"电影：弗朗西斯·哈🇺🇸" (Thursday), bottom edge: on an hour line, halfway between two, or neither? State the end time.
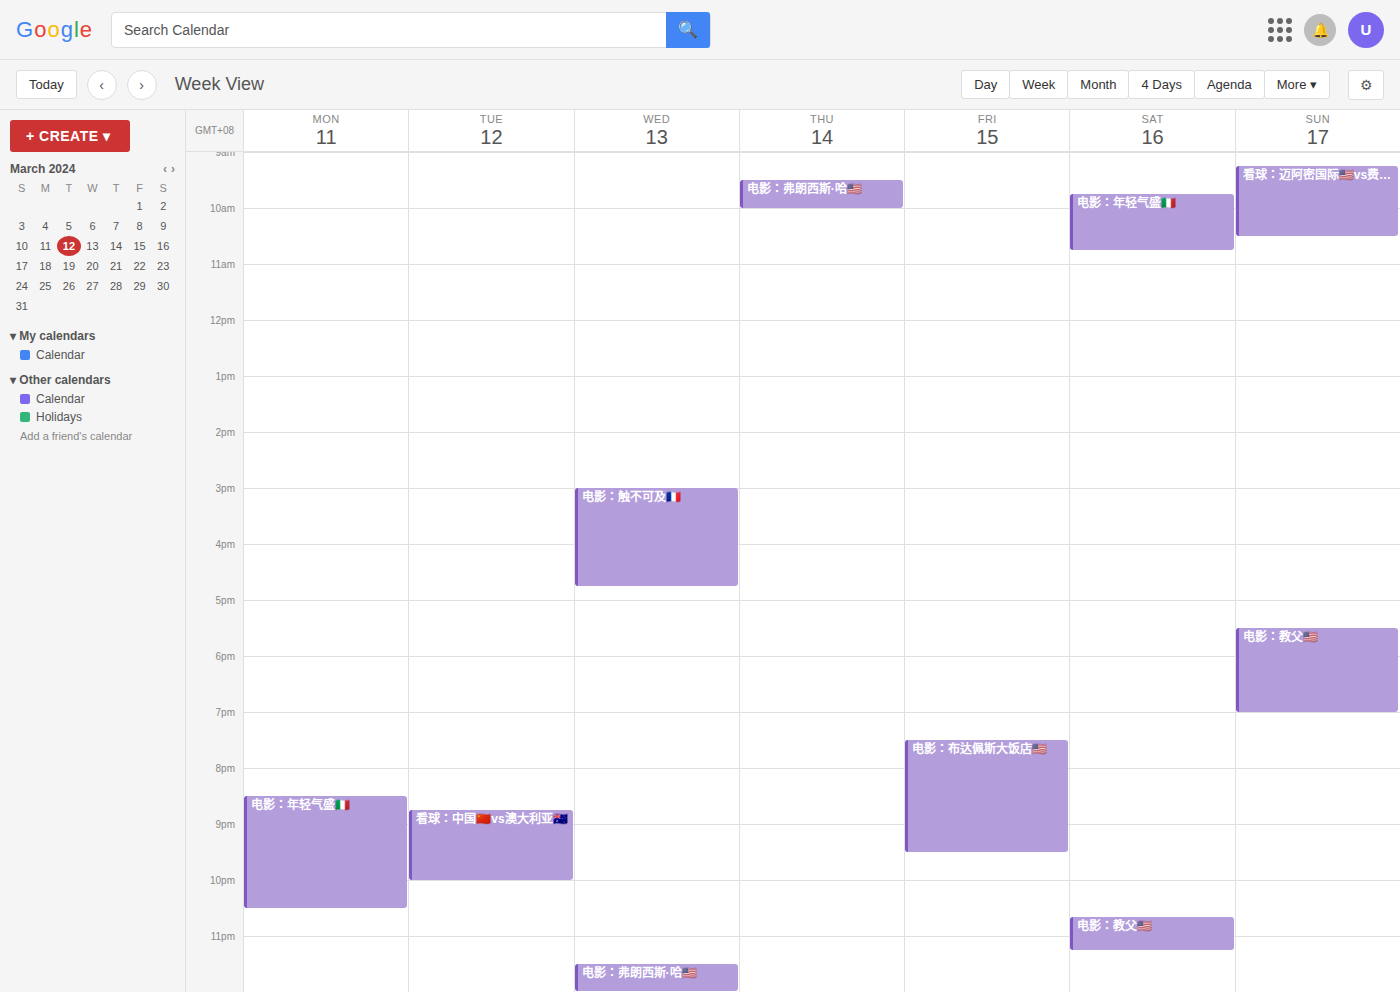
10:00 AM -- exactly on the 10 AM line.